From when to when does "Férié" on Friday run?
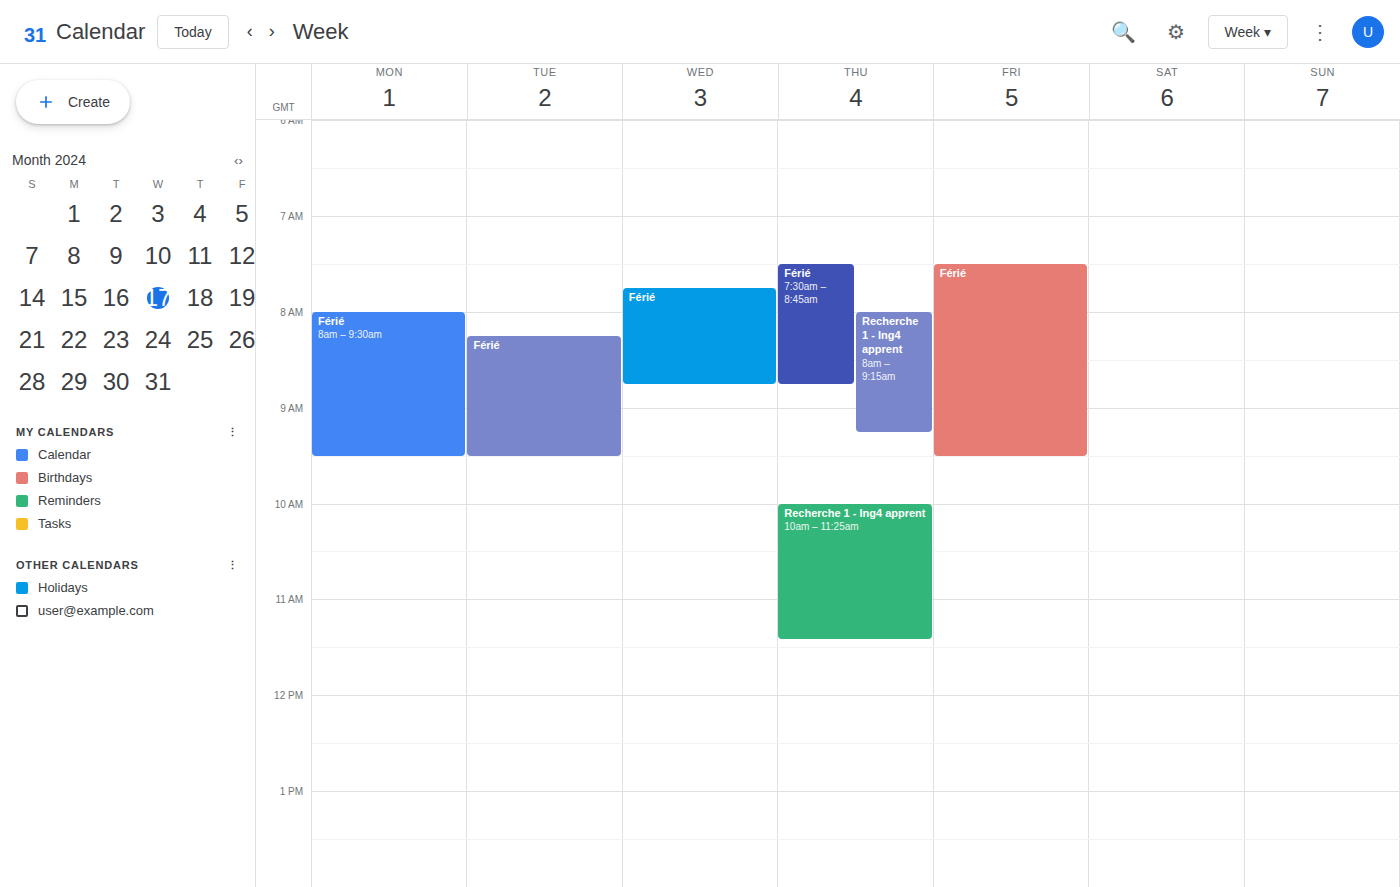
7:30 AM to 9:30 AM